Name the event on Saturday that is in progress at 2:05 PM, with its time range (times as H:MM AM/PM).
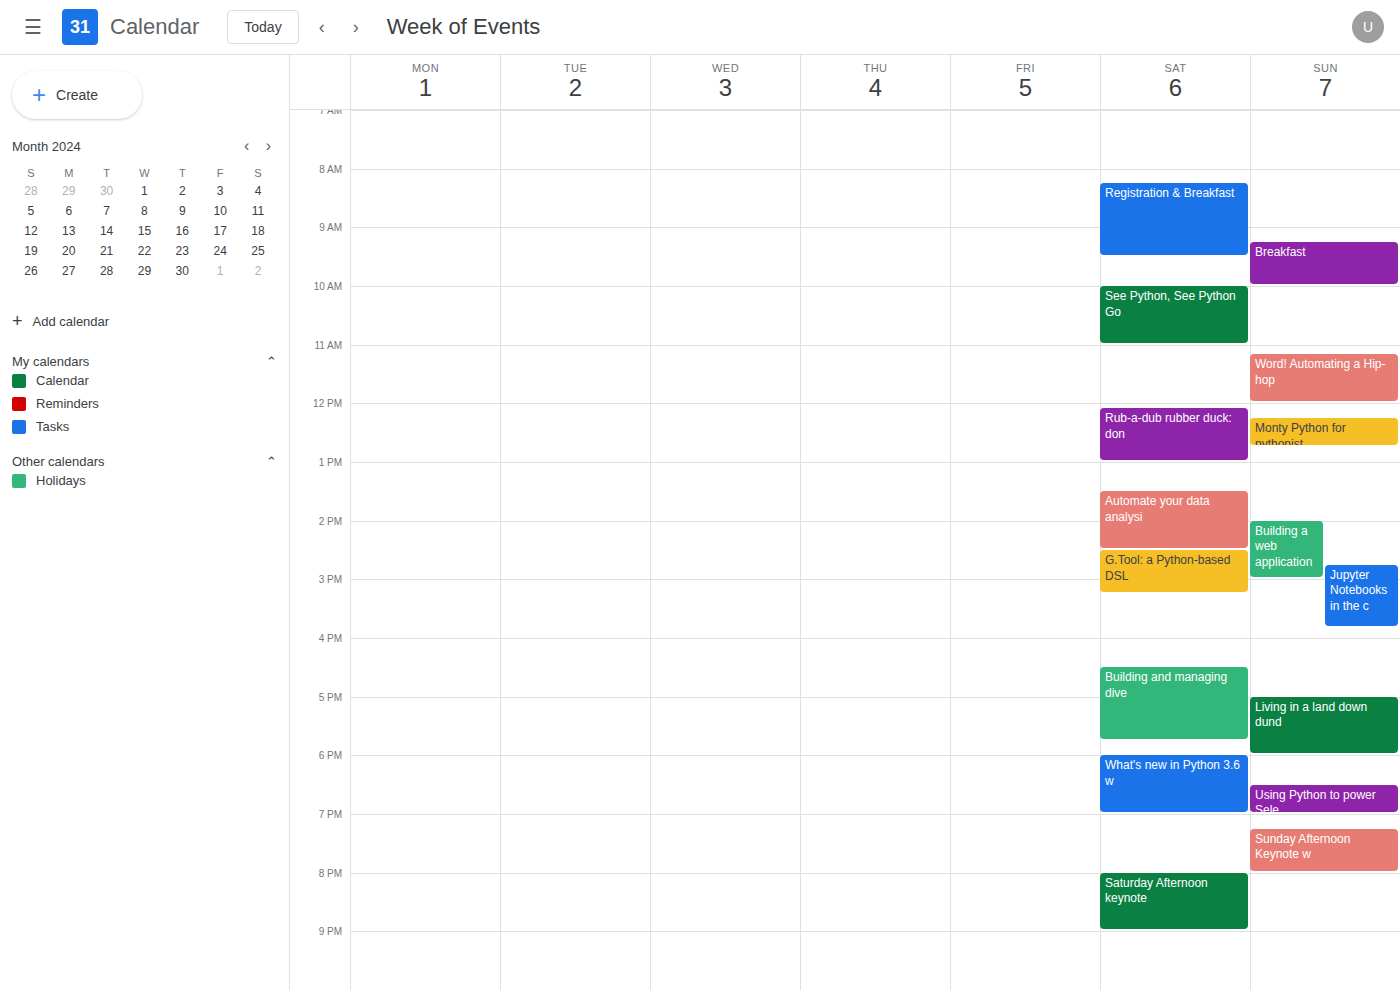
"Automate your data analysi", 1:30 PM to 2:30 PM